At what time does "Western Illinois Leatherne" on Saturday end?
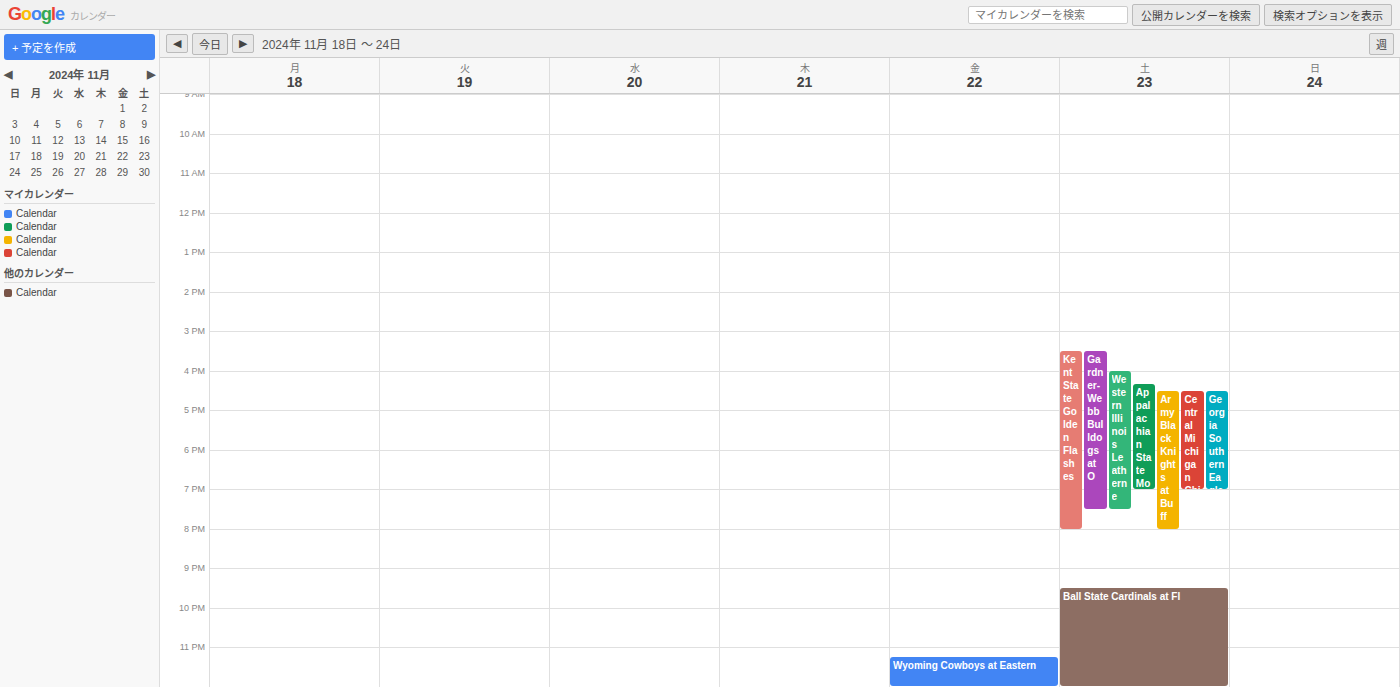
7:30 PM